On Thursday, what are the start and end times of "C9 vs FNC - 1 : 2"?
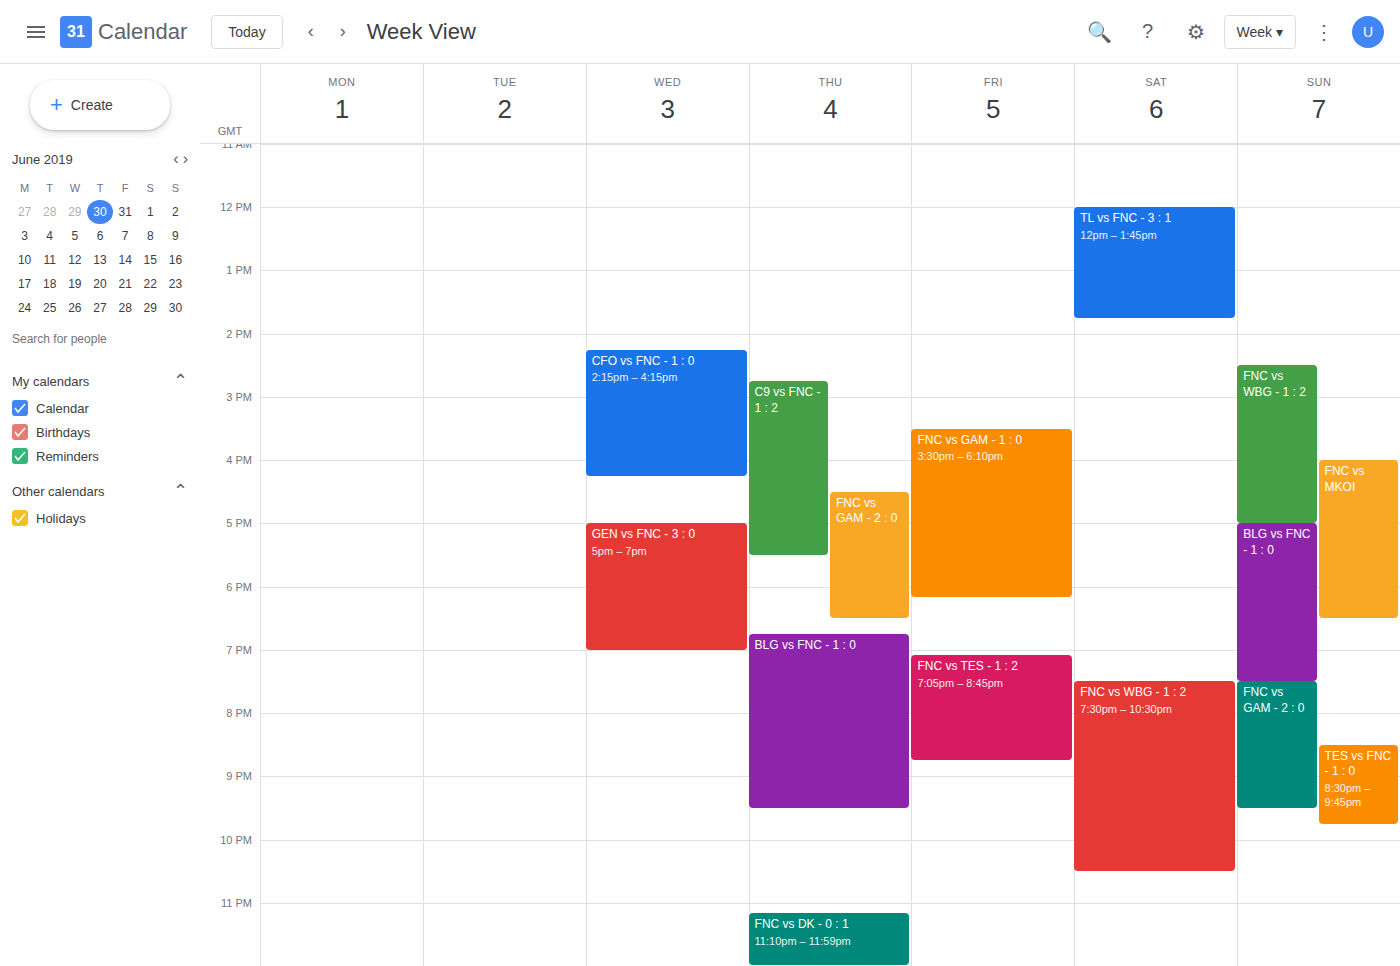
2:45 PM to 5:30 PM